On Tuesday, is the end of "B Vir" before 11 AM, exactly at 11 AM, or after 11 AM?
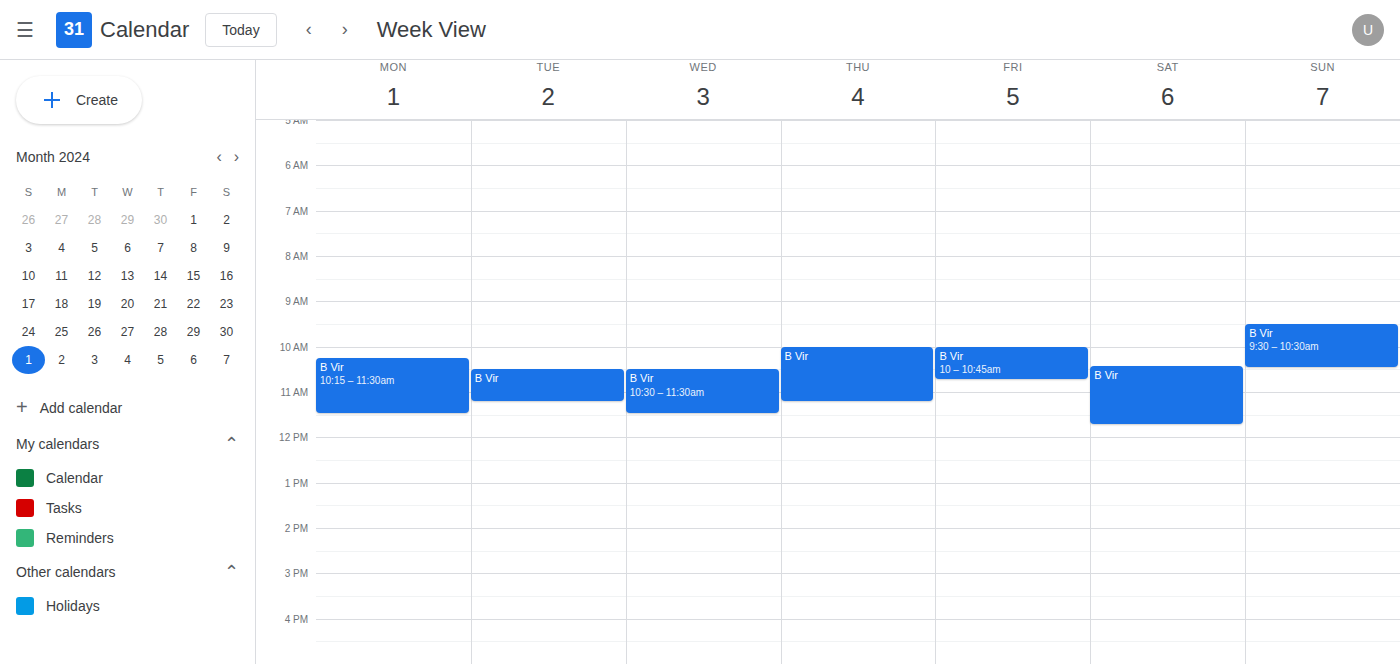
11:15 AM -- after 11 AM, 15 minutes below the 11 AM line.